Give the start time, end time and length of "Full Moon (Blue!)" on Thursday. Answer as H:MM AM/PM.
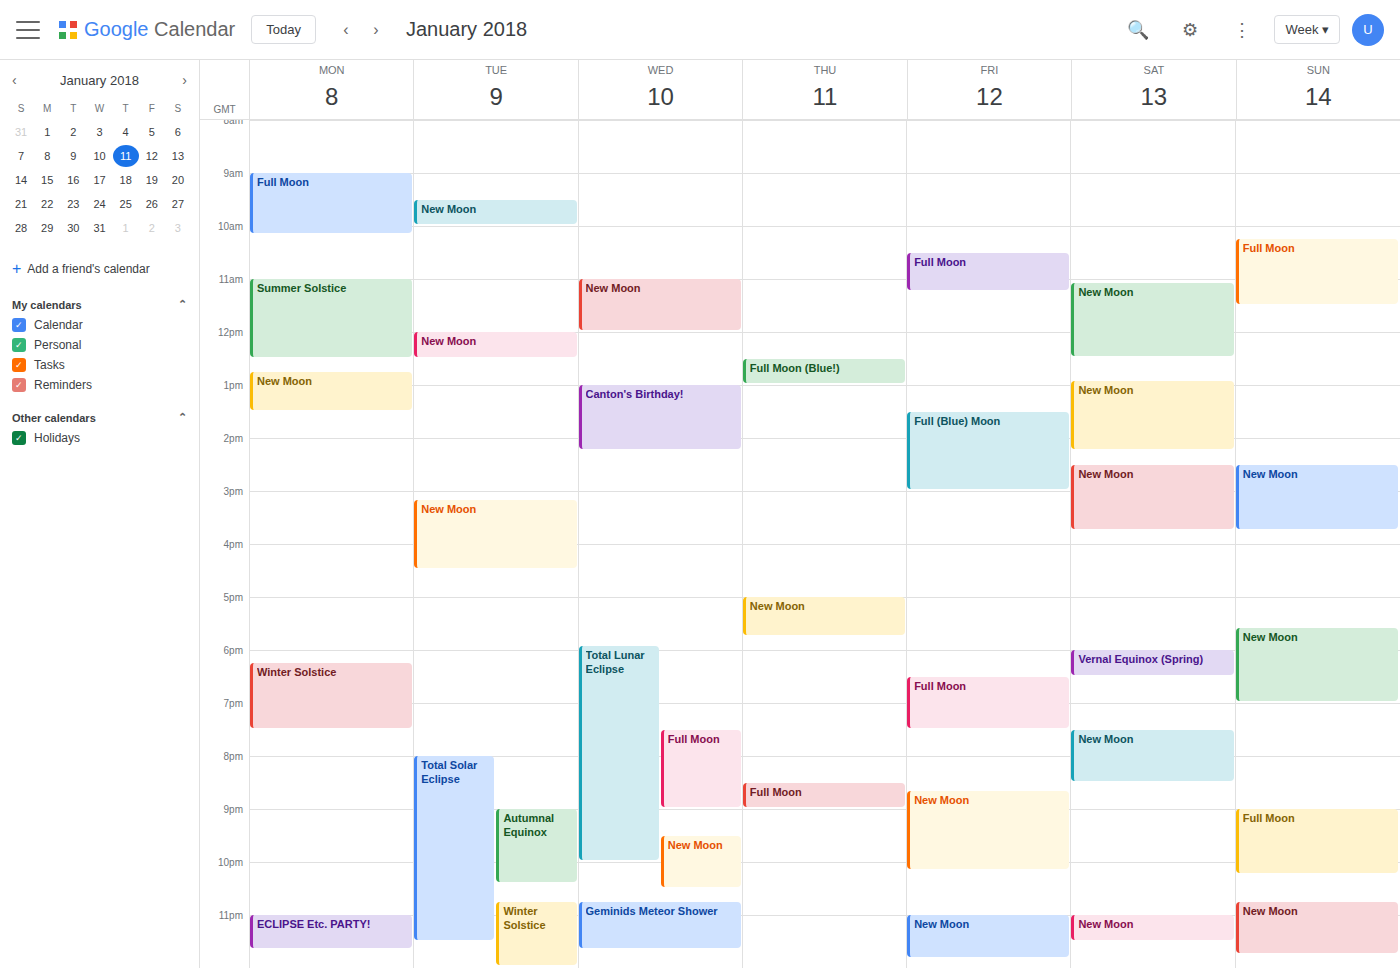
12:30 PM to 1:00 PM, 30 minutes